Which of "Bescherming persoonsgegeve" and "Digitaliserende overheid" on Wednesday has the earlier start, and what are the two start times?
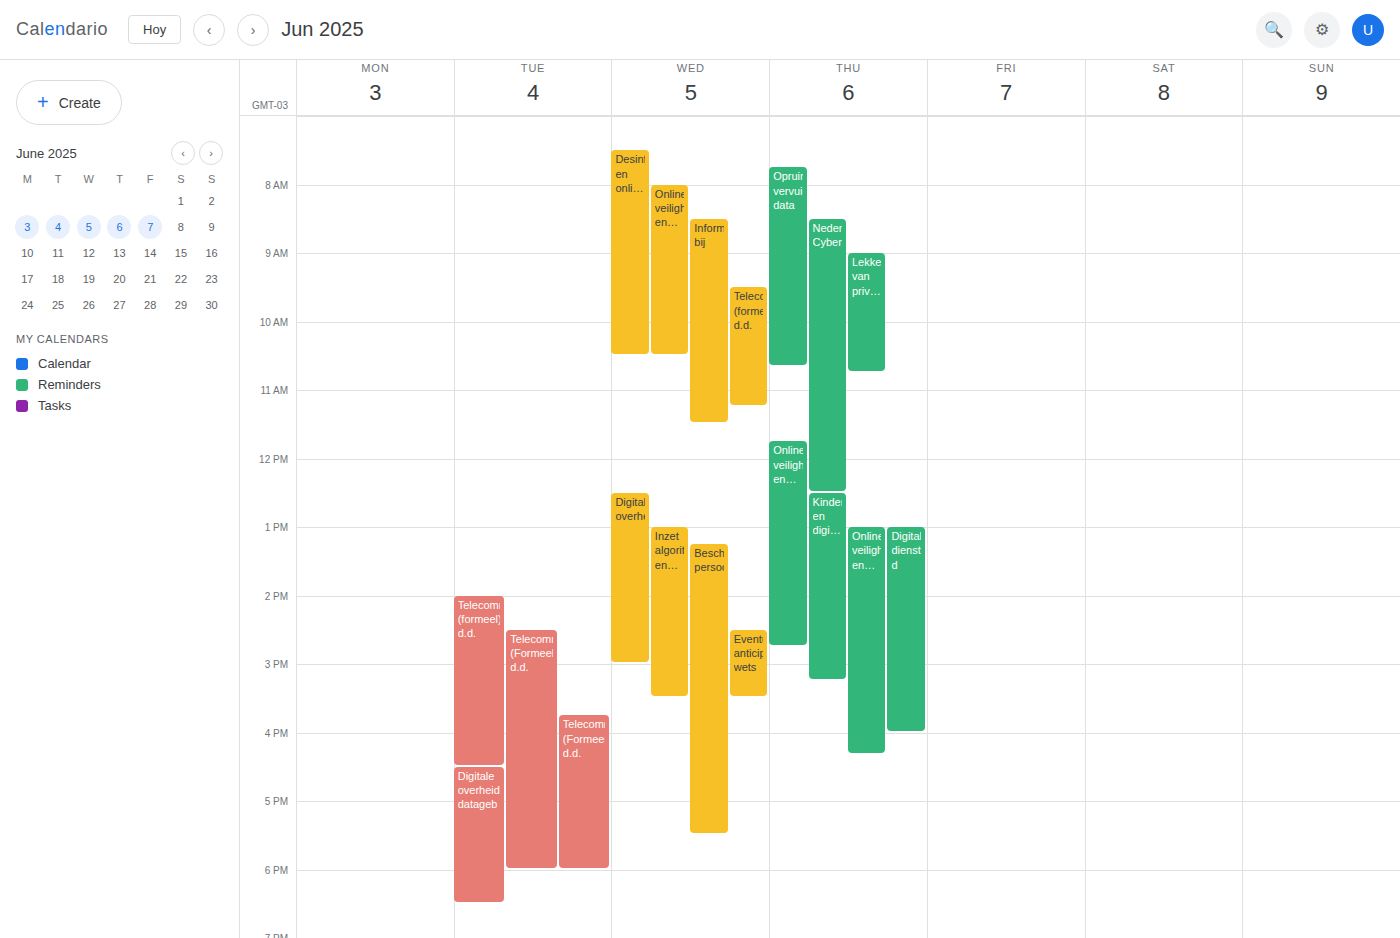
"Digitaliserende overheid" 12:30 PM; "Bescherming persoonsgegeve" 1:15 PM.